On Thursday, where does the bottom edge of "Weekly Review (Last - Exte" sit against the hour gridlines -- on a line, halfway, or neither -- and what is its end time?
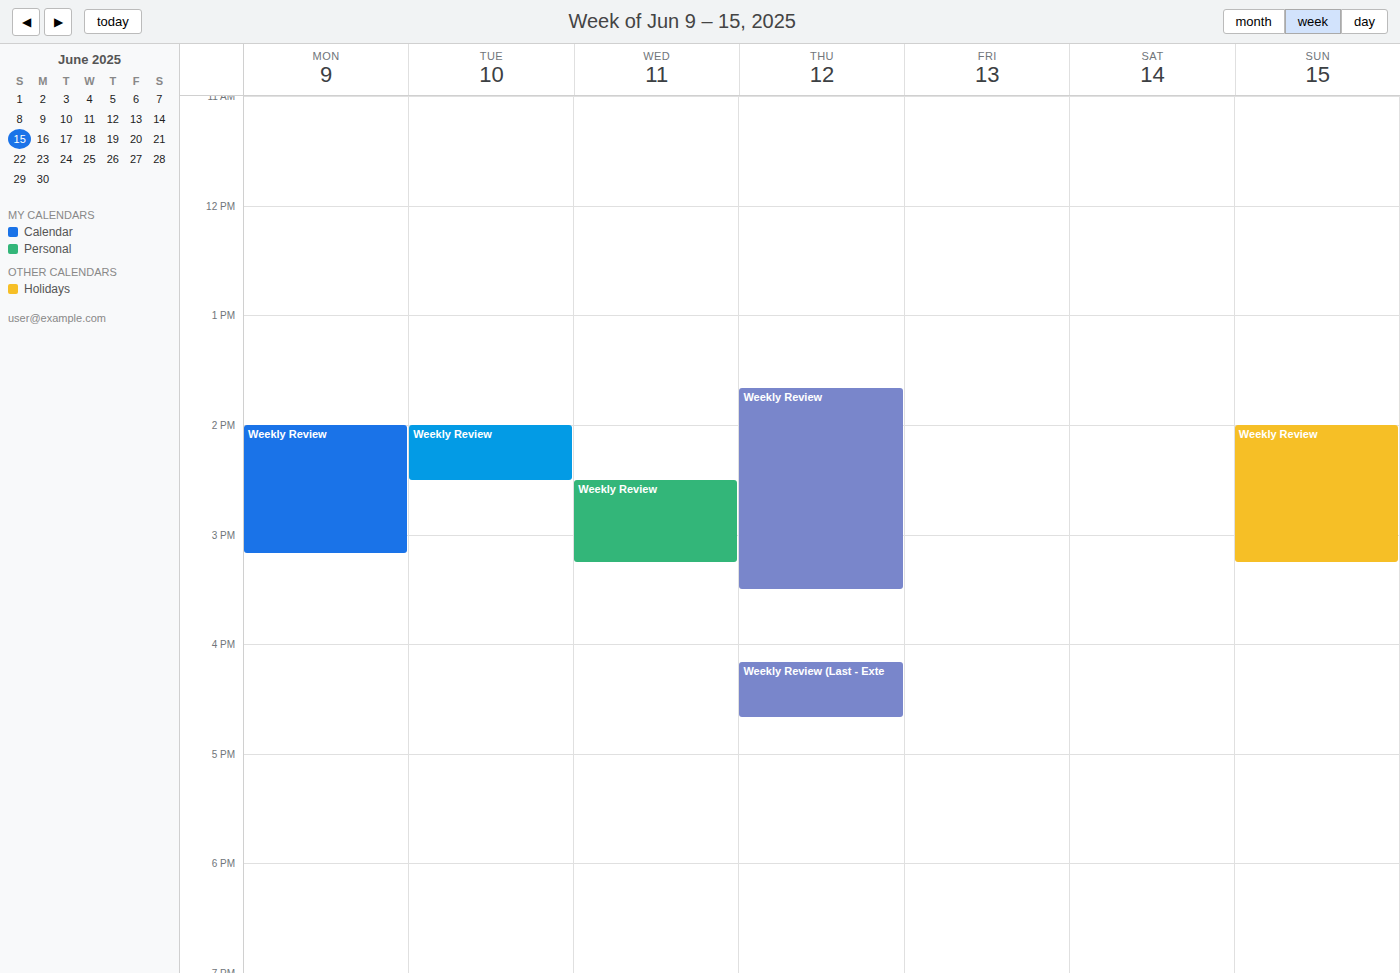
4:40 PM -- neither: 40 minutes below the 4 PM line and 20 minutes above the 5 PM line.